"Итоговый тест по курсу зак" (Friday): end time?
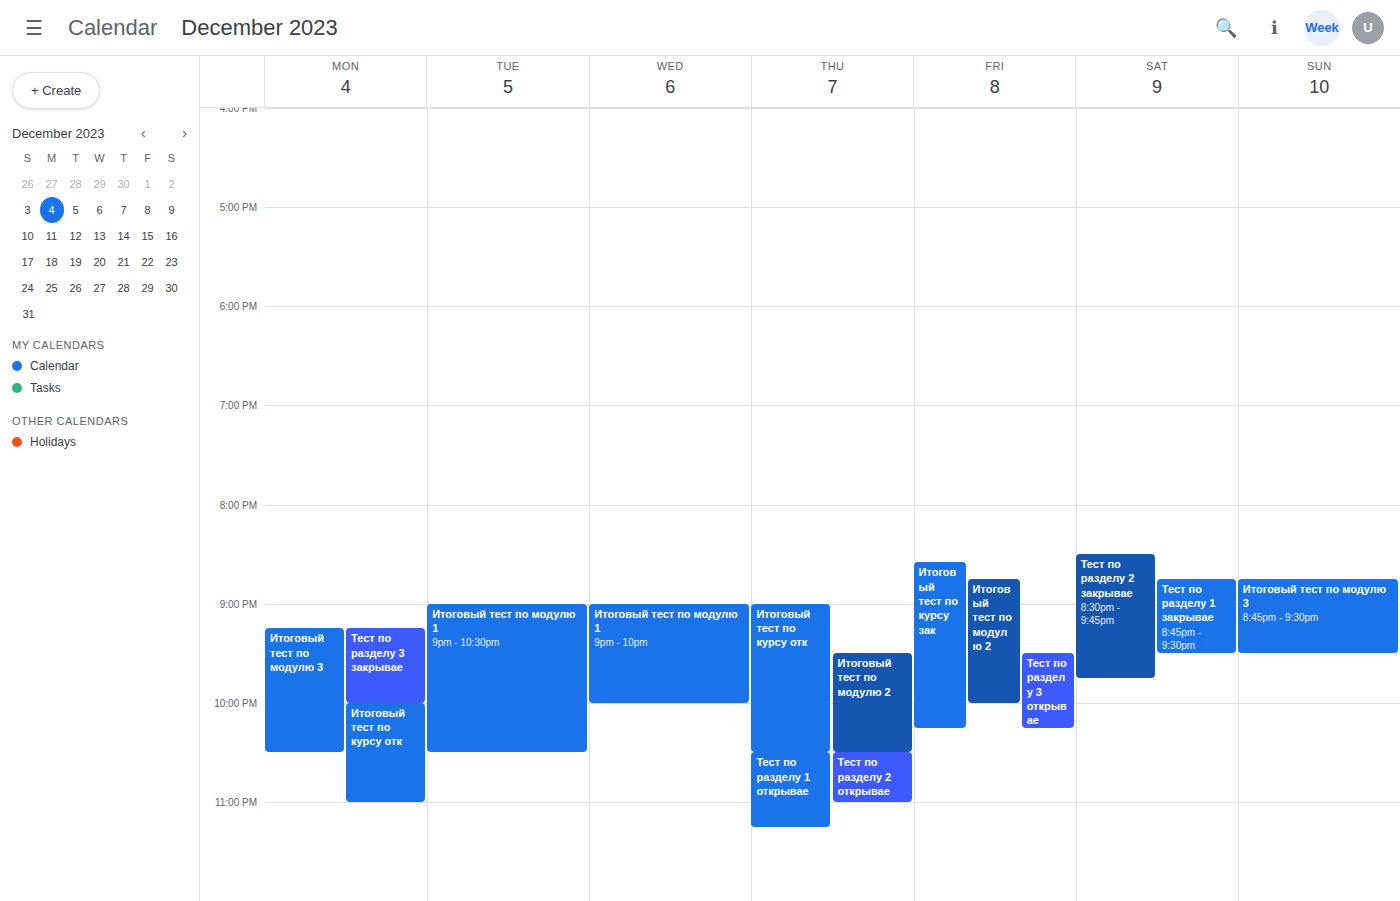
22:15